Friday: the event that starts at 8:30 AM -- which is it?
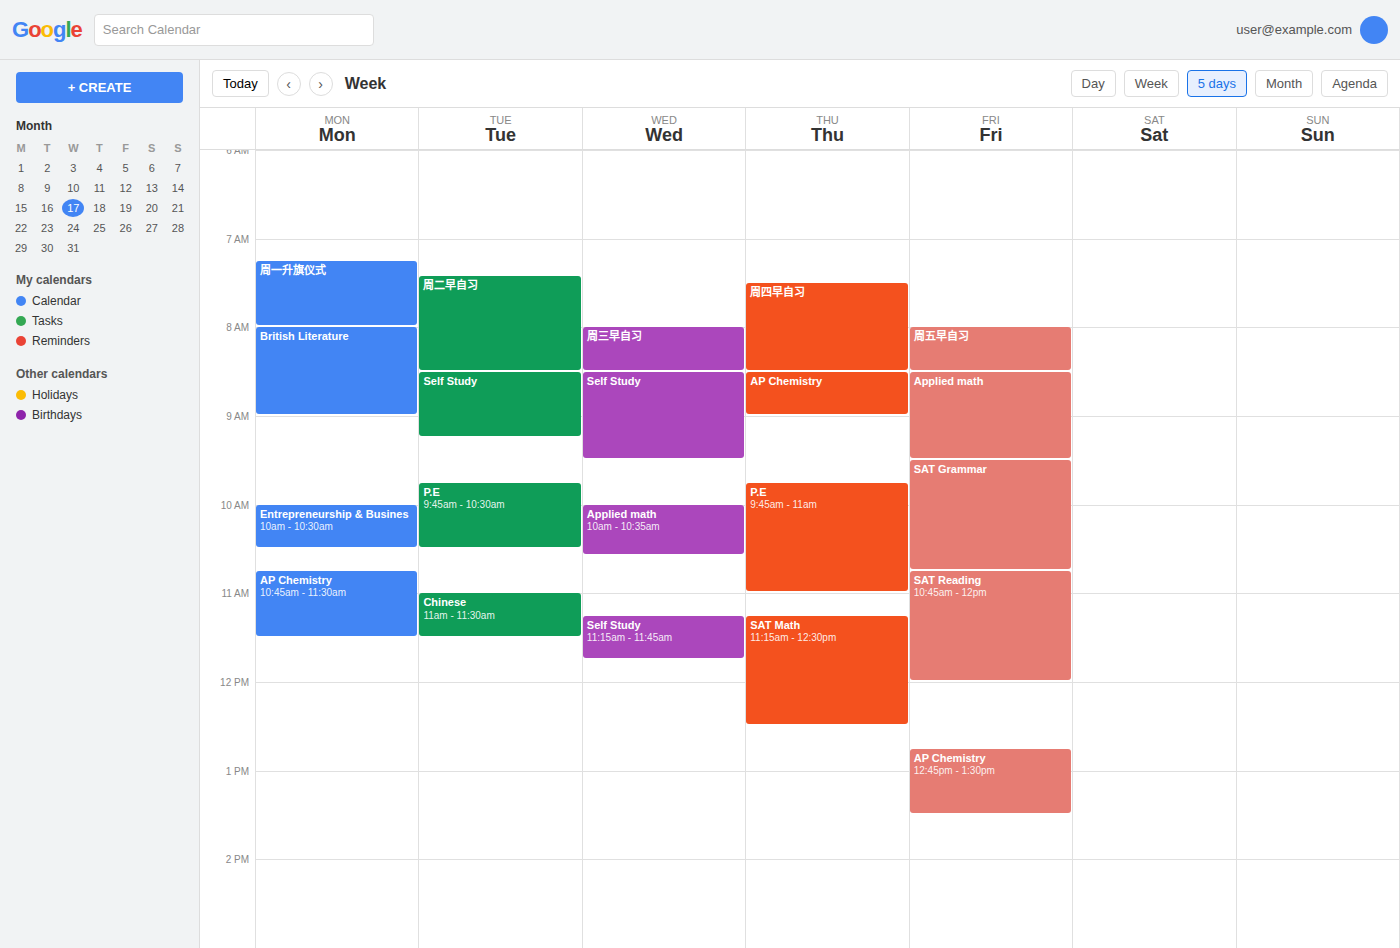
"Applied math"